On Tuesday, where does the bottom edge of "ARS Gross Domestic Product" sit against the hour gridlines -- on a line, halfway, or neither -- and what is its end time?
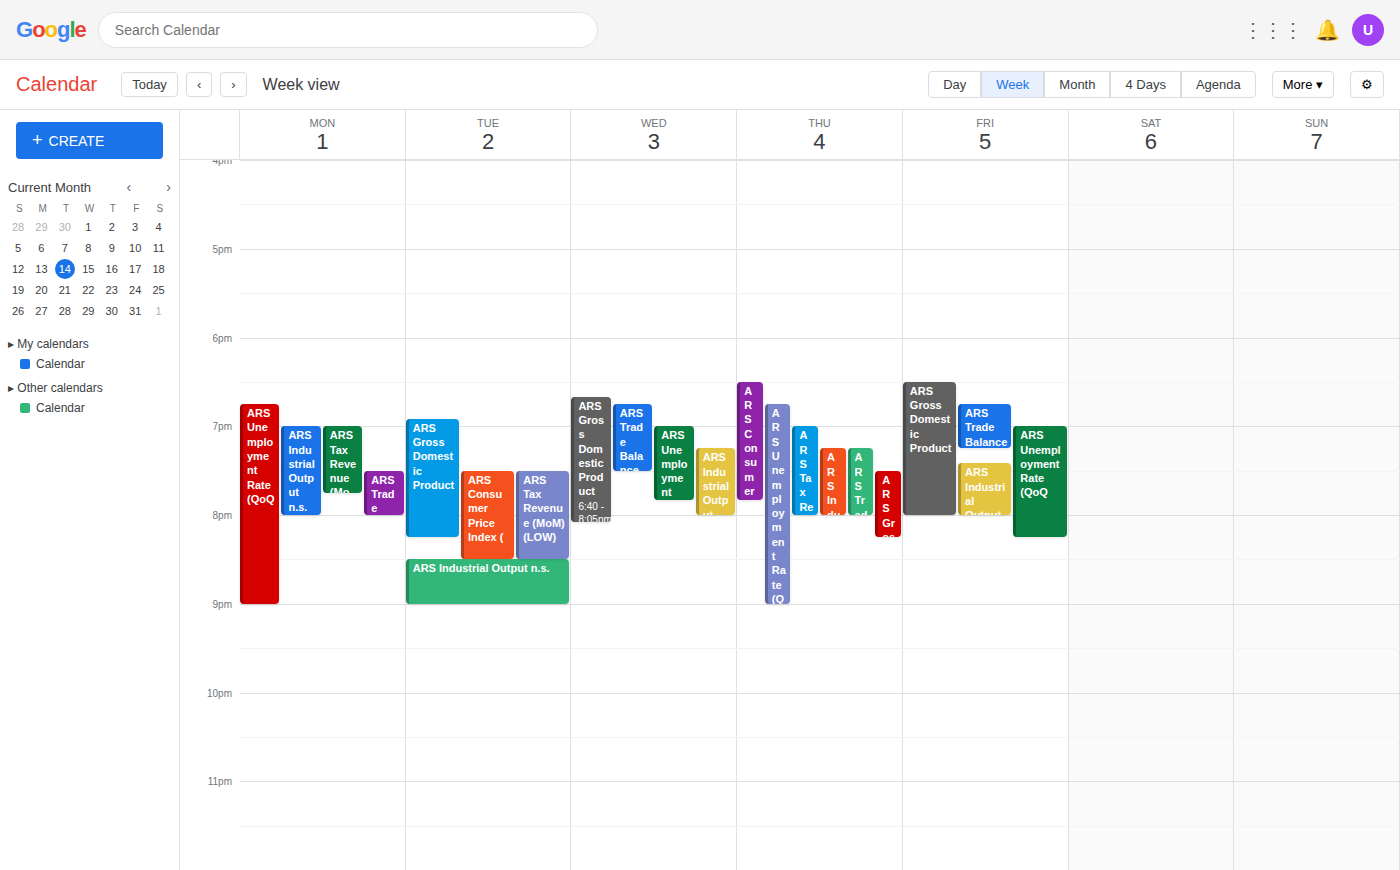
8:15 PM -- neither: a quarter of the way from the 8 PM line to the 9 PM line.